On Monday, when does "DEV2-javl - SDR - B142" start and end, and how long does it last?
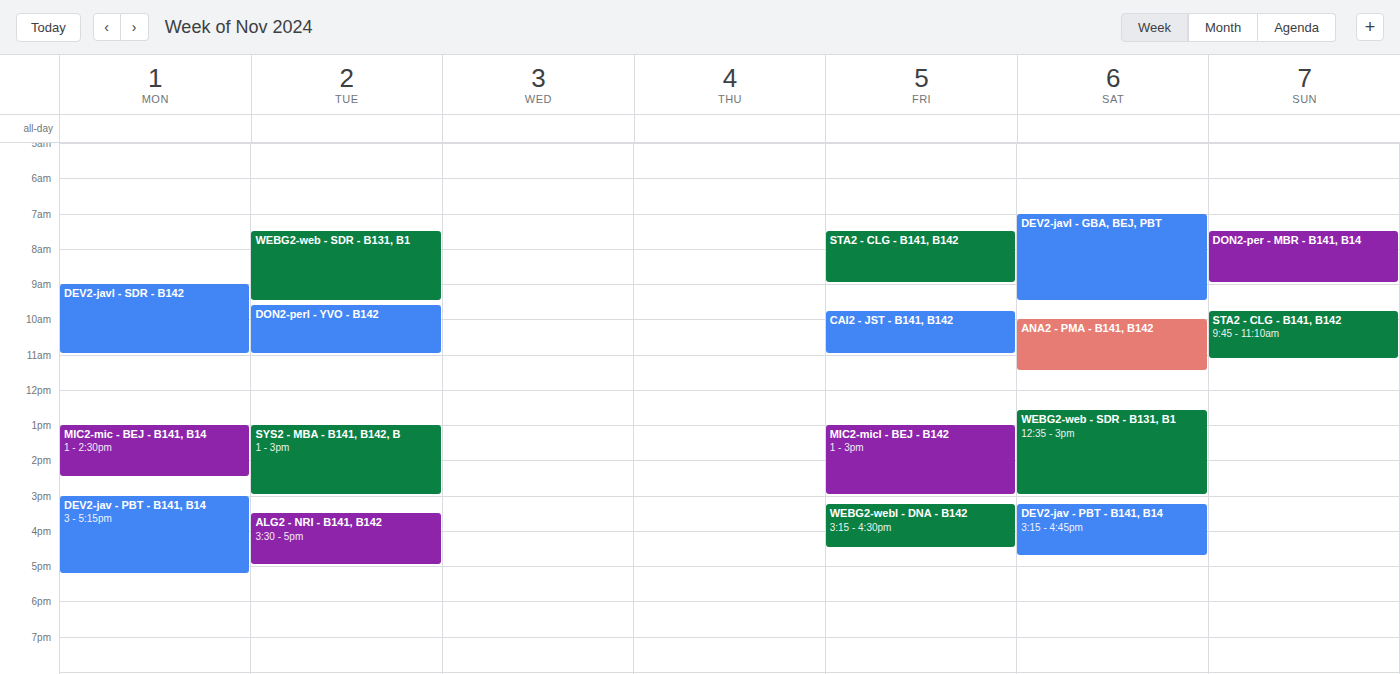
9:00 AM to 11:00 AM, 2 hours